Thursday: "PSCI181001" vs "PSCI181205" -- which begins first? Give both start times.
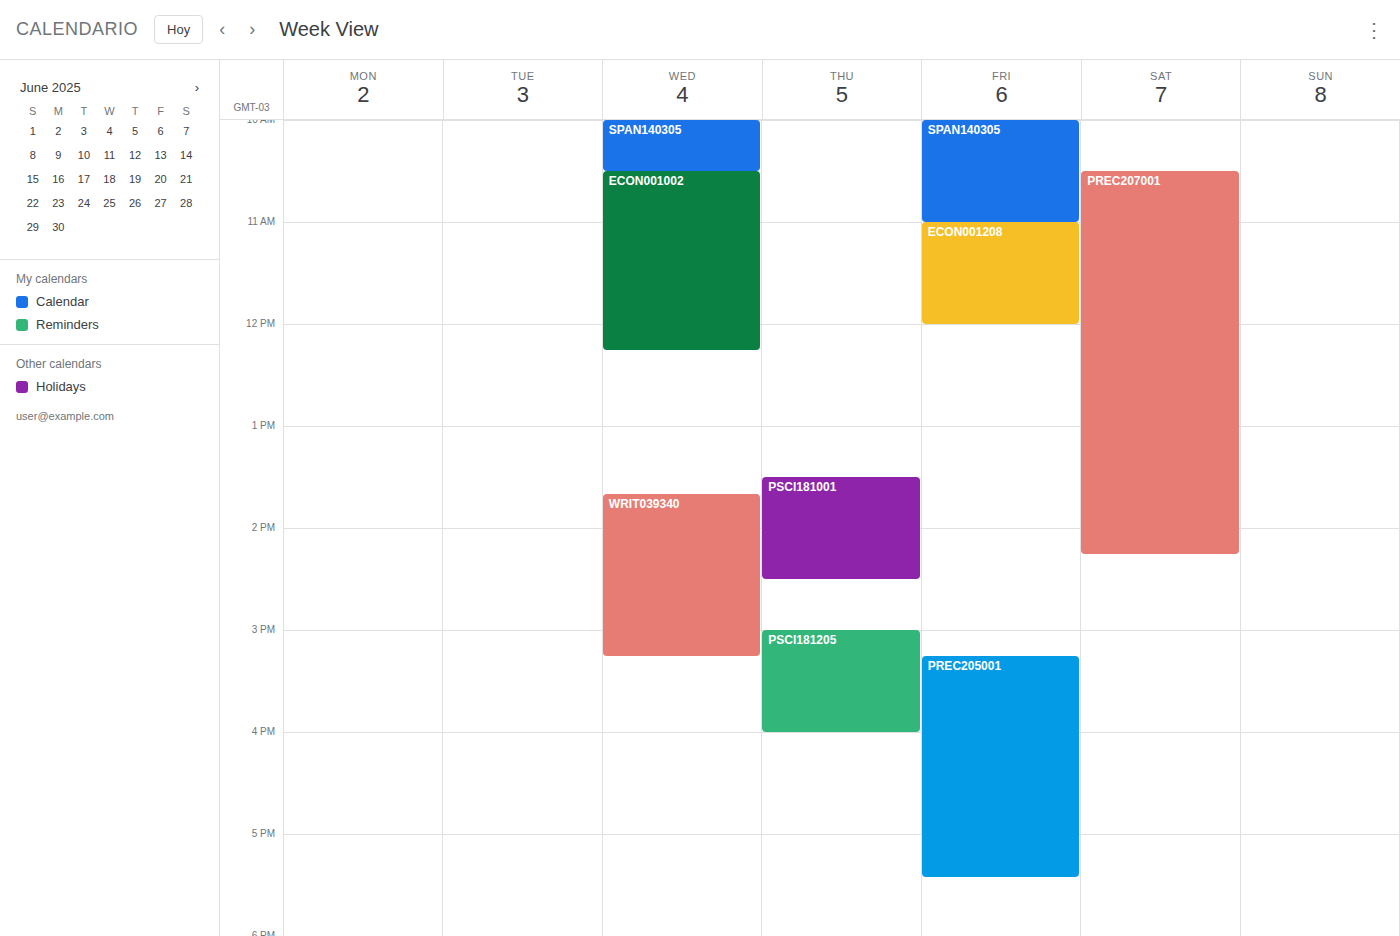
"PSCI181001" 1:30 PM; "PSCI181205" 3:00 PM.